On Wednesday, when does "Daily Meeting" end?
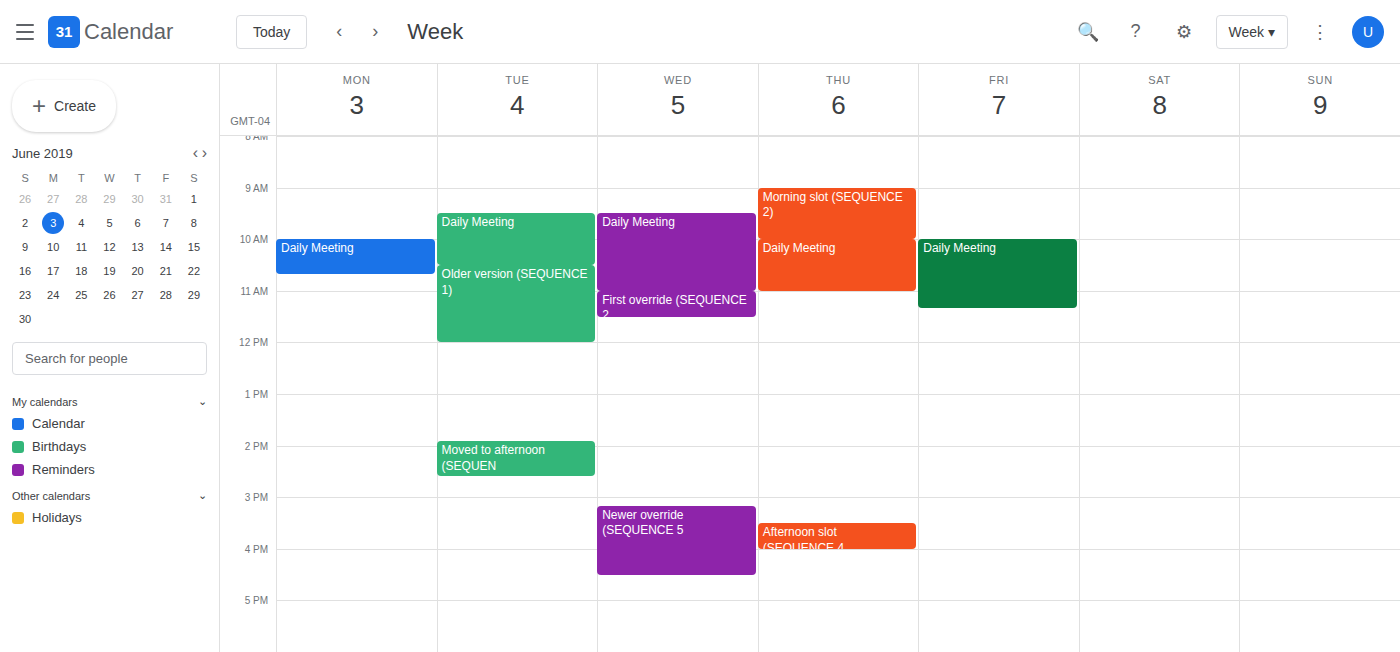
11:00 AM